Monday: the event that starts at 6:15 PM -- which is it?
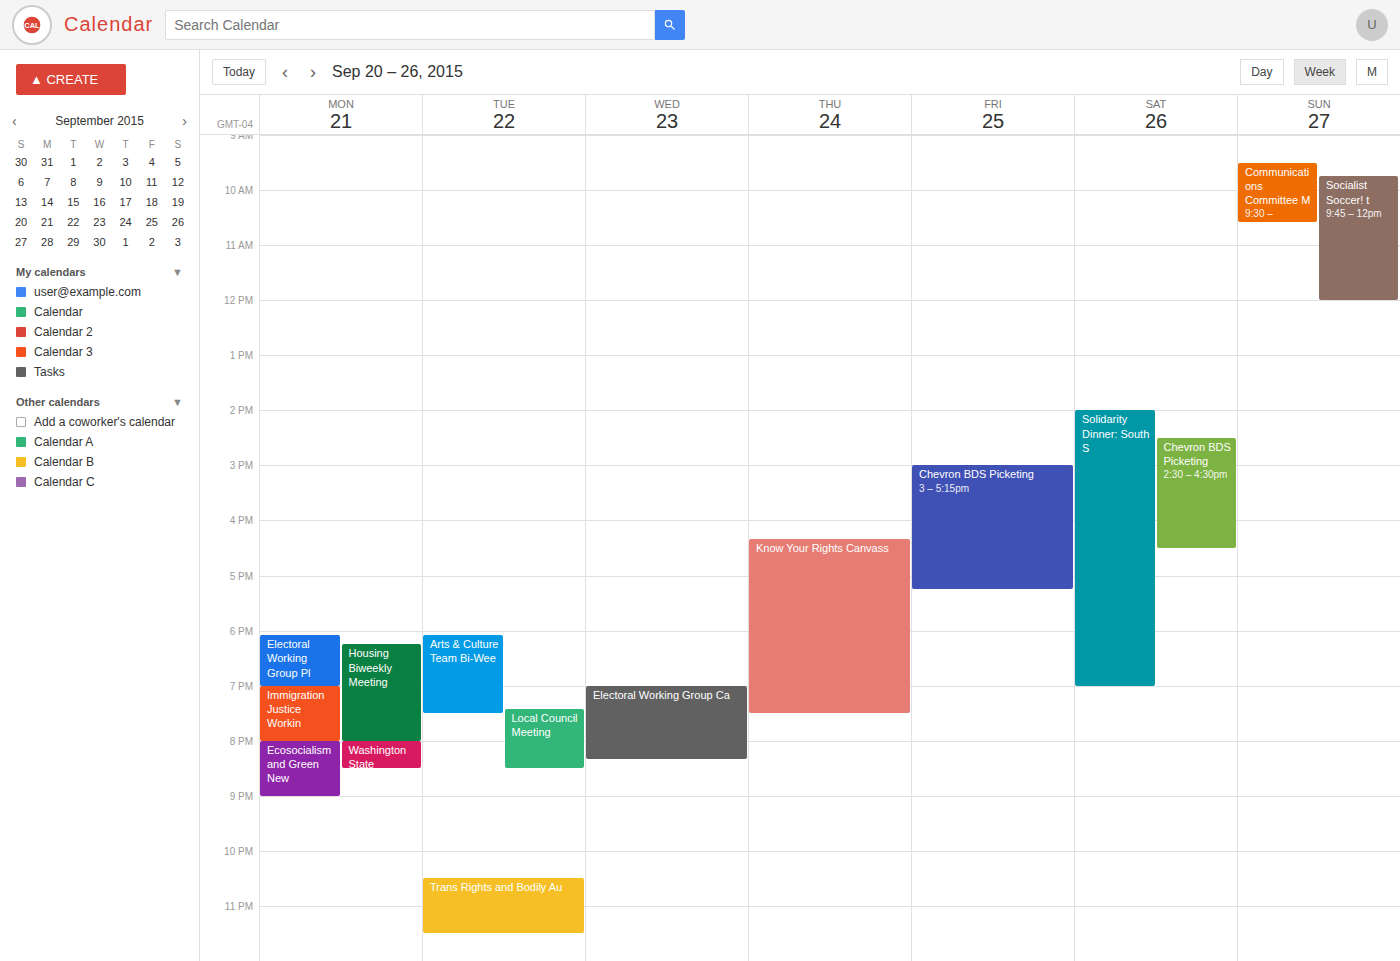
"Housing Biweekly Meeting"